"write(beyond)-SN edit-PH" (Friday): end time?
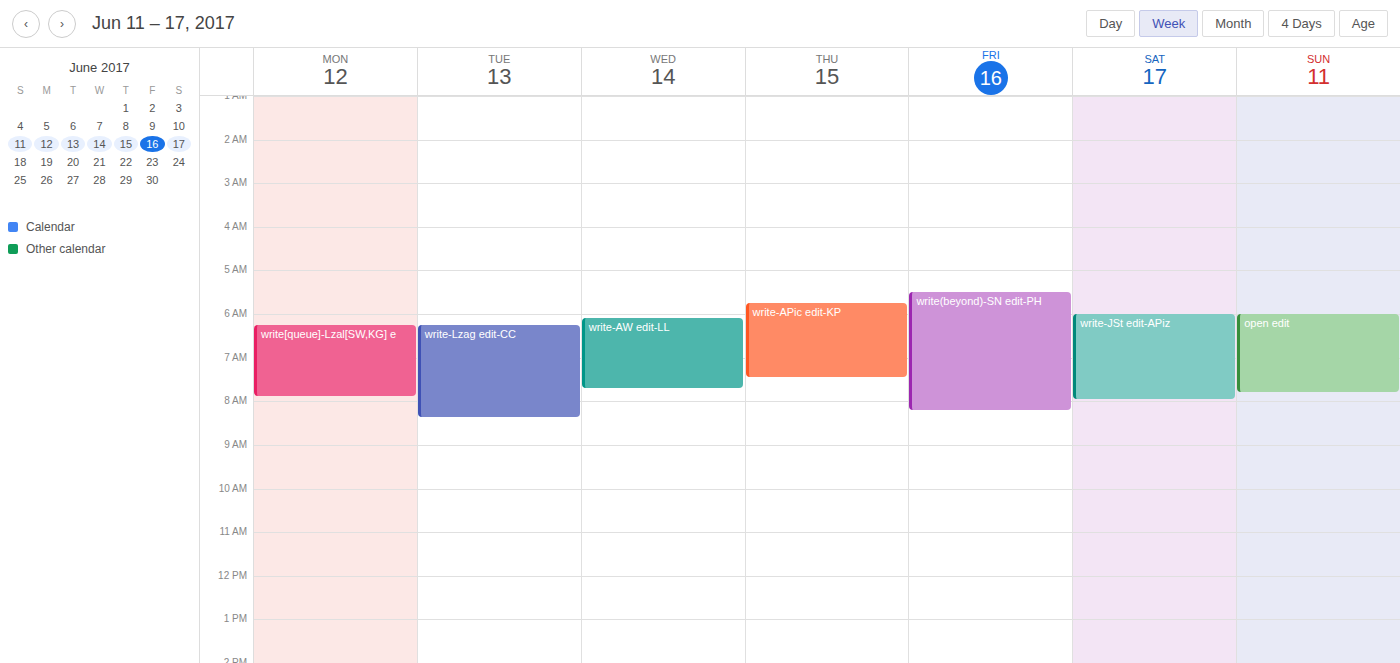
8:15 AM